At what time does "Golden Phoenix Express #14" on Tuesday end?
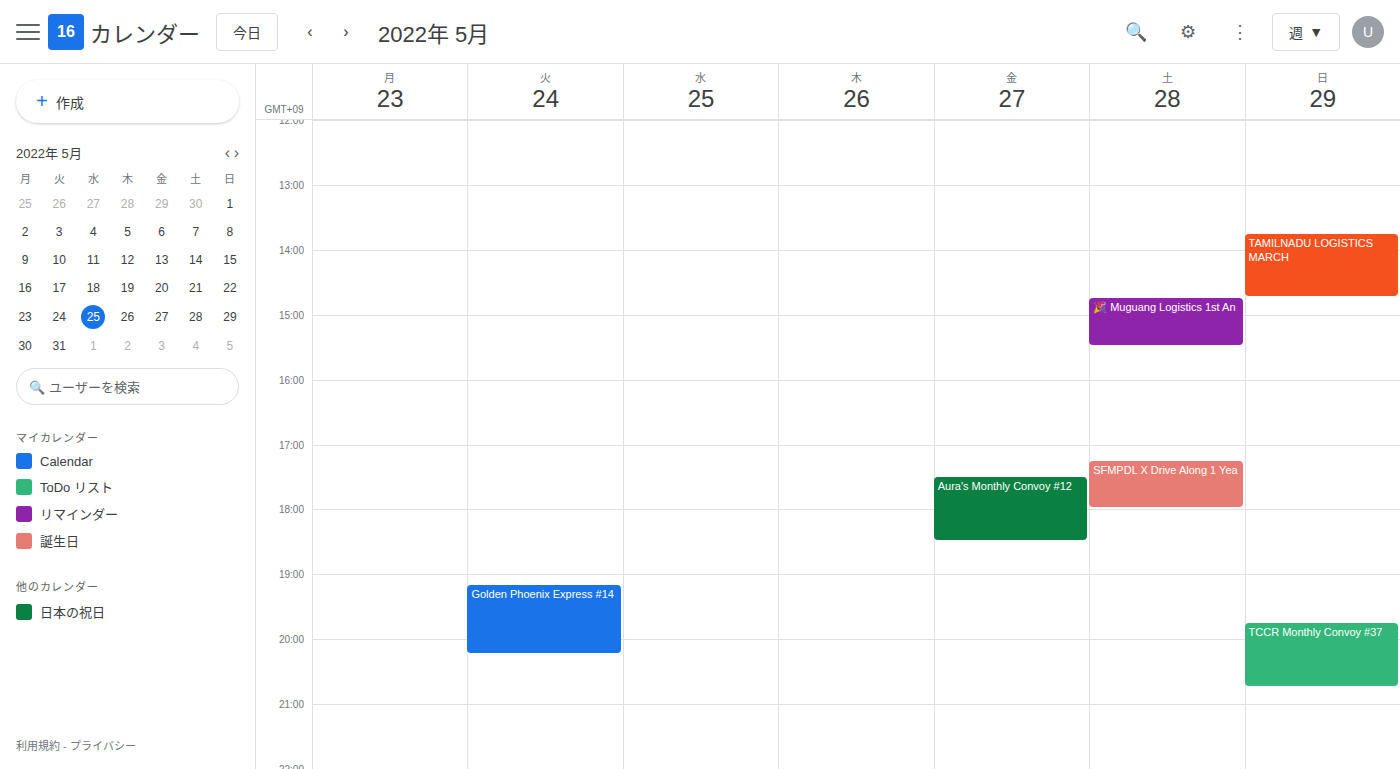
8:15 PM